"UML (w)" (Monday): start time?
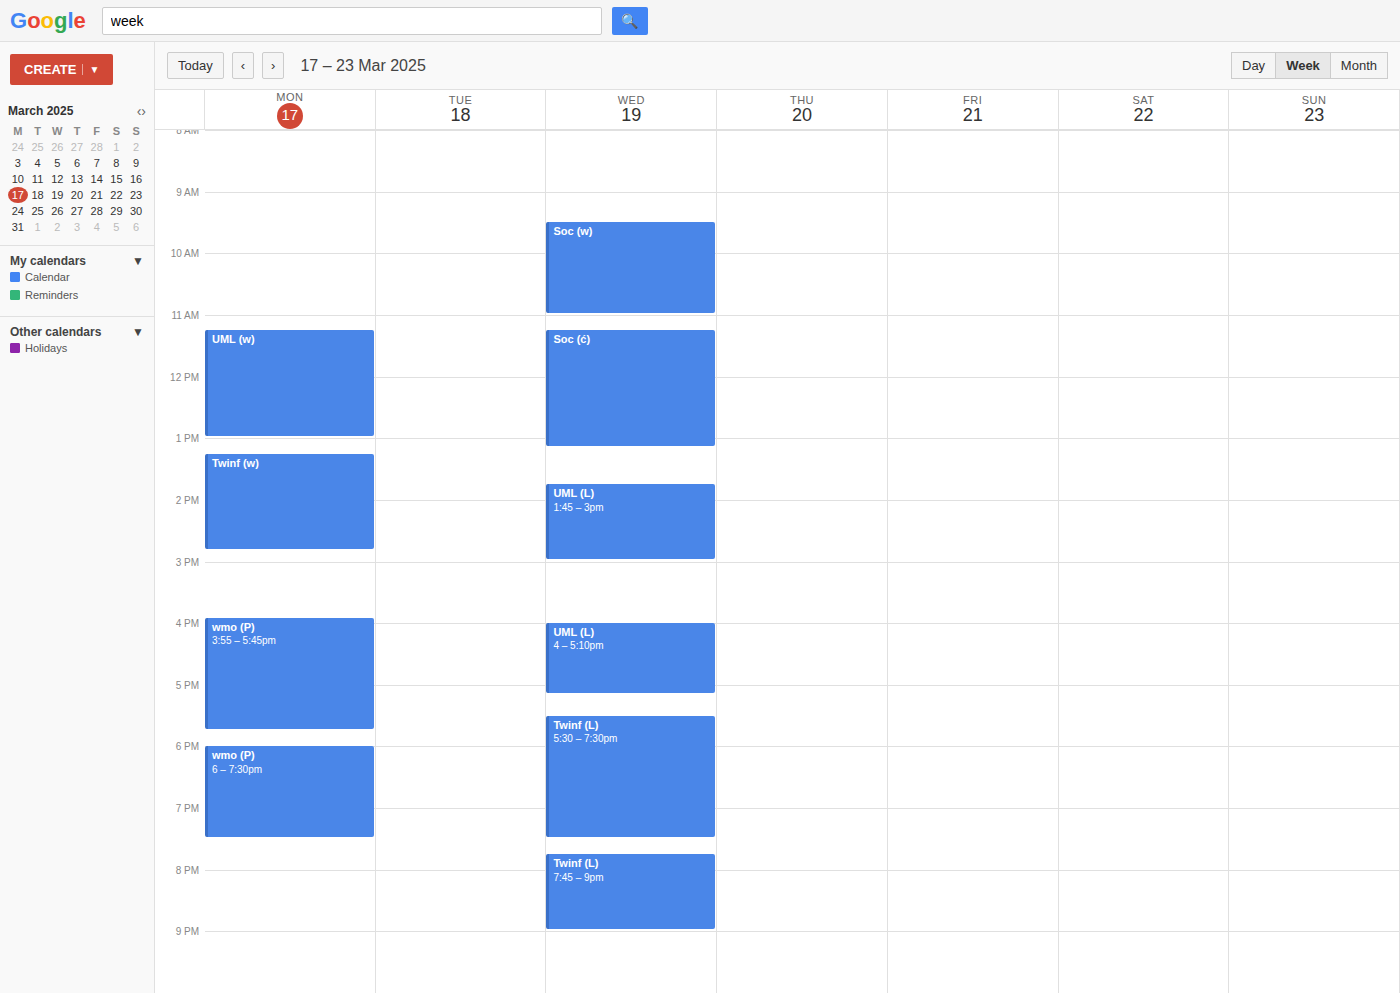
11:15 AM